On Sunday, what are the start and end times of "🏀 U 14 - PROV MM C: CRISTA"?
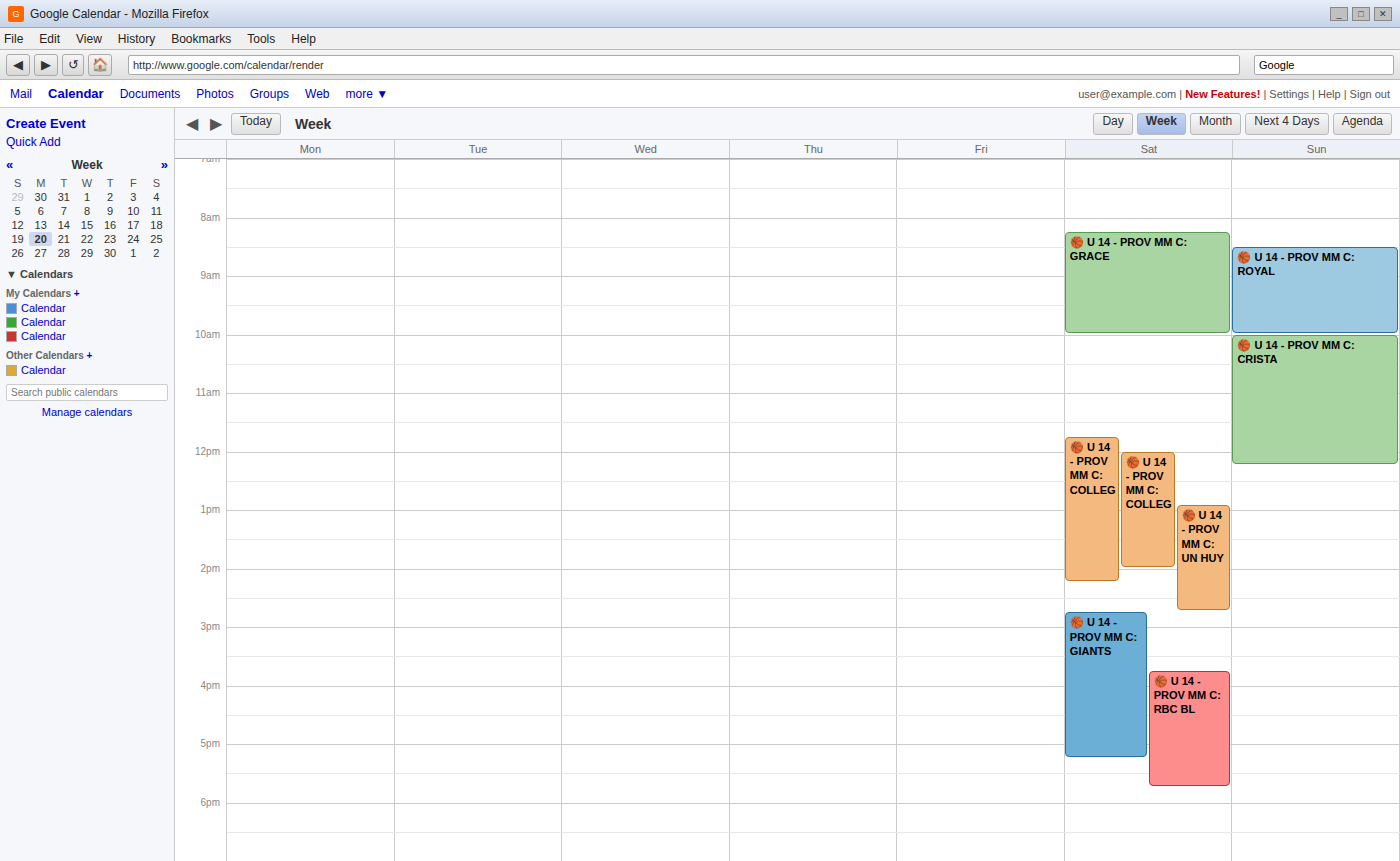
10:00 AM to 12:15 PM